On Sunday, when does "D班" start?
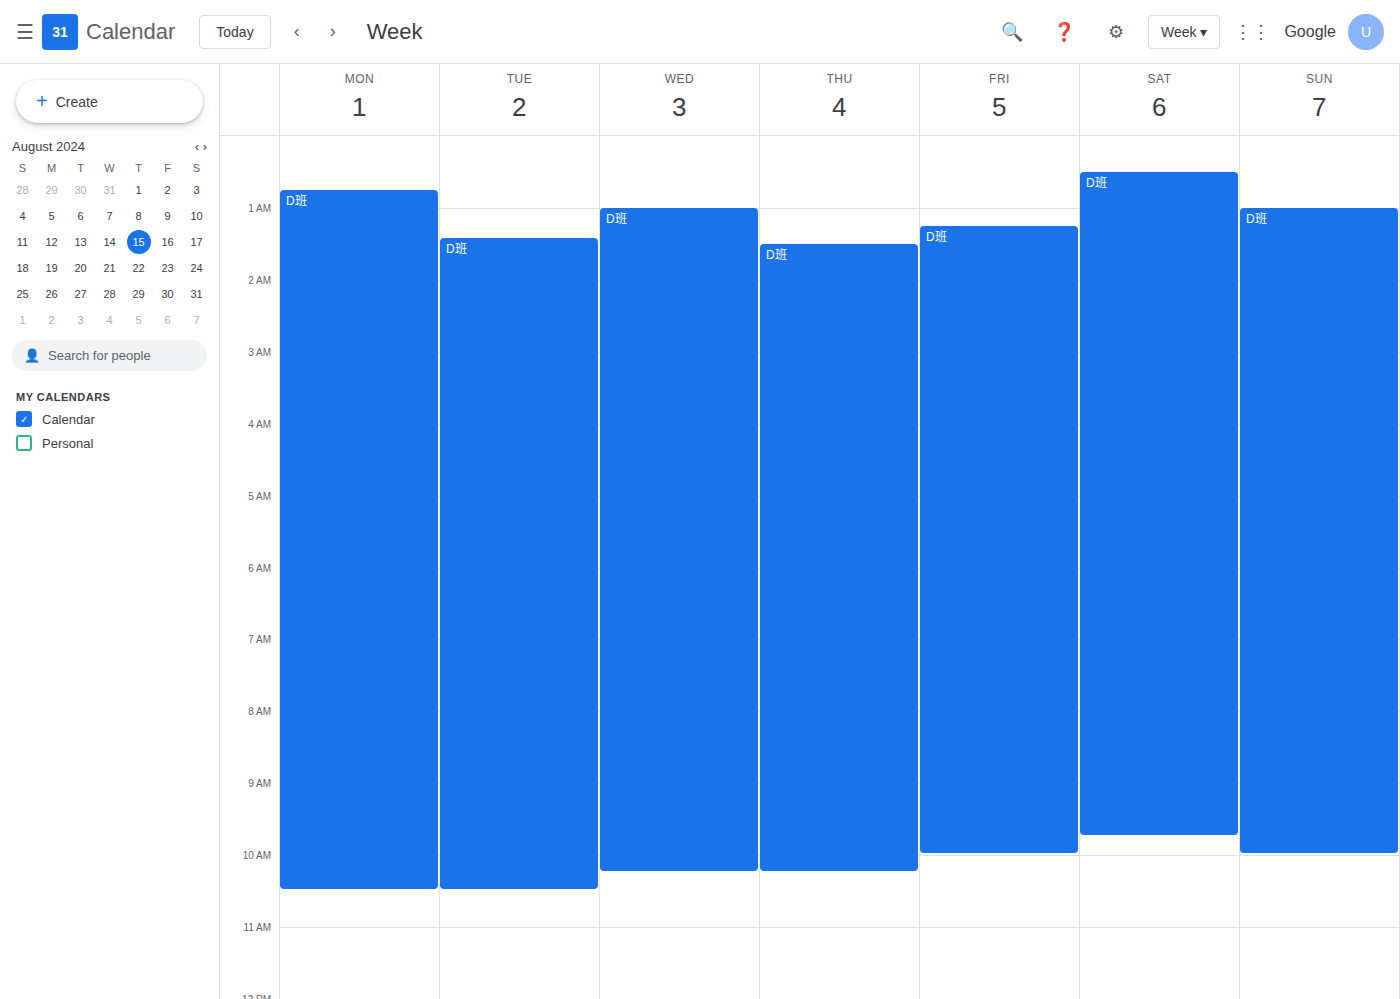
1:00 AM